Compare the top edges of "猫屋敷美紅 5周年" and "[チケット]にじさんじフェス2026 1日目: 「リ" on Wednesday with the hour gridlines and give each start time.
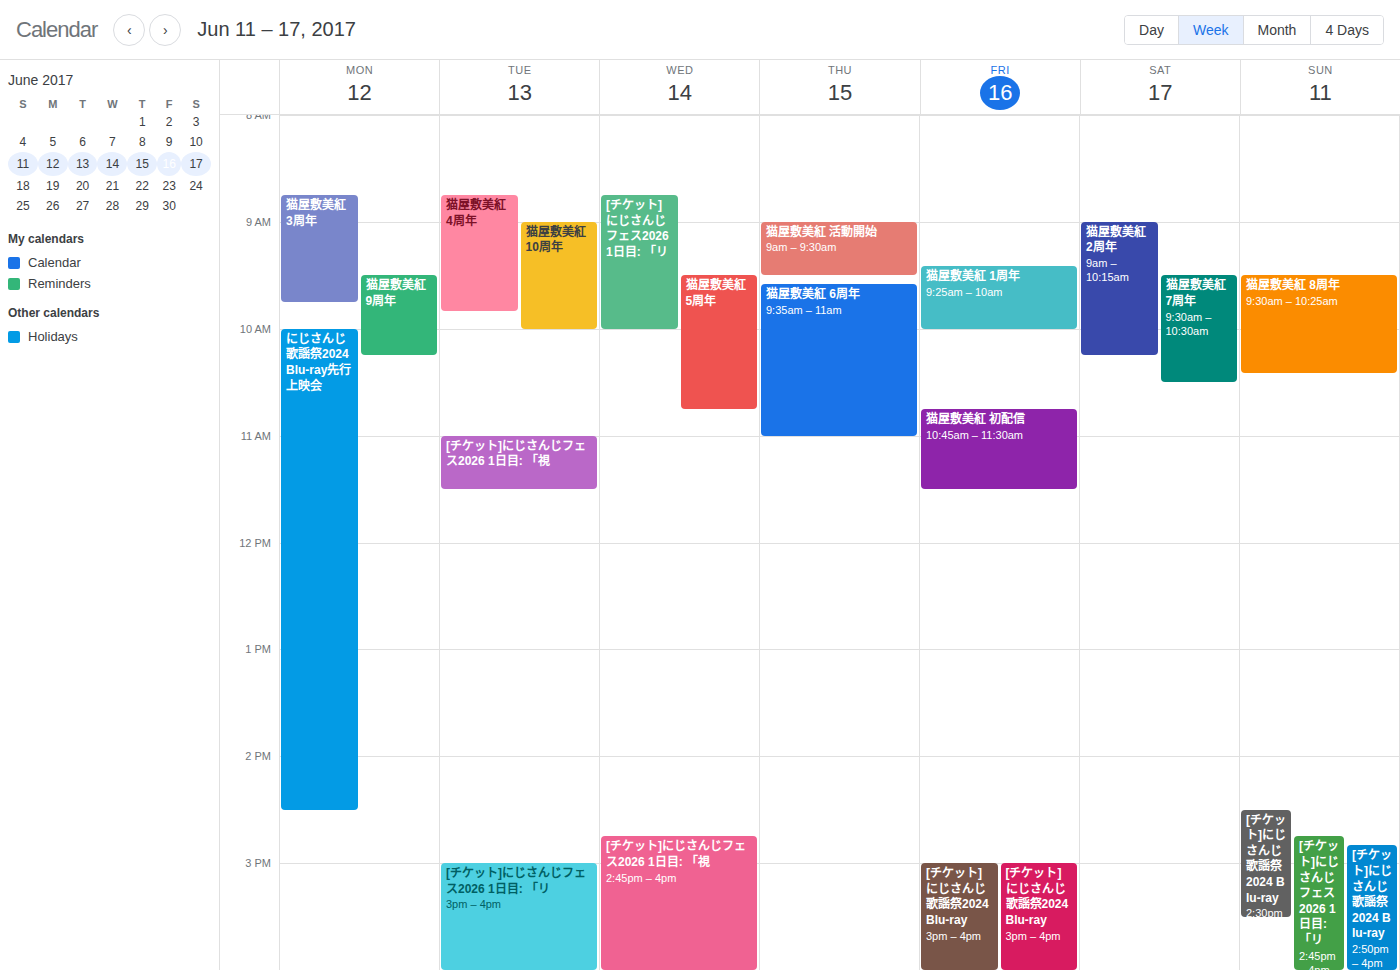
"猫屋敷美紅 5周年": 09:30, halfway between the 09:00 and 10:00 lines. "[チケット]にじさんじフェス2026 1日目: 「リ": 08:45, neither: three quarters of the way from the 08:00 line to the 09:00 line.